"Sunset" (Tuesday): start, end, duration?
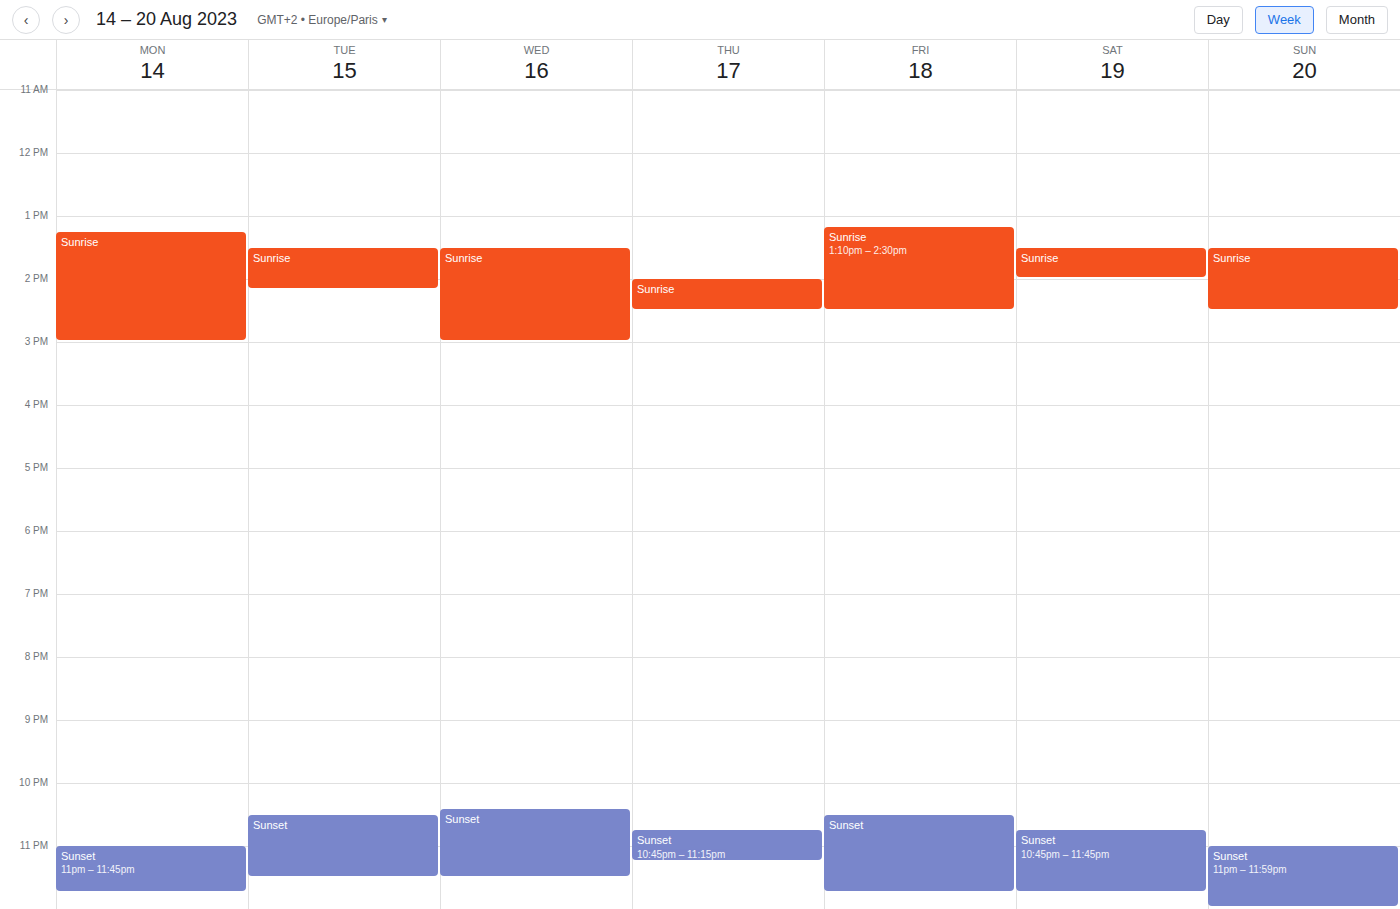
10:30 PM to 11:30 PM, 1 hour